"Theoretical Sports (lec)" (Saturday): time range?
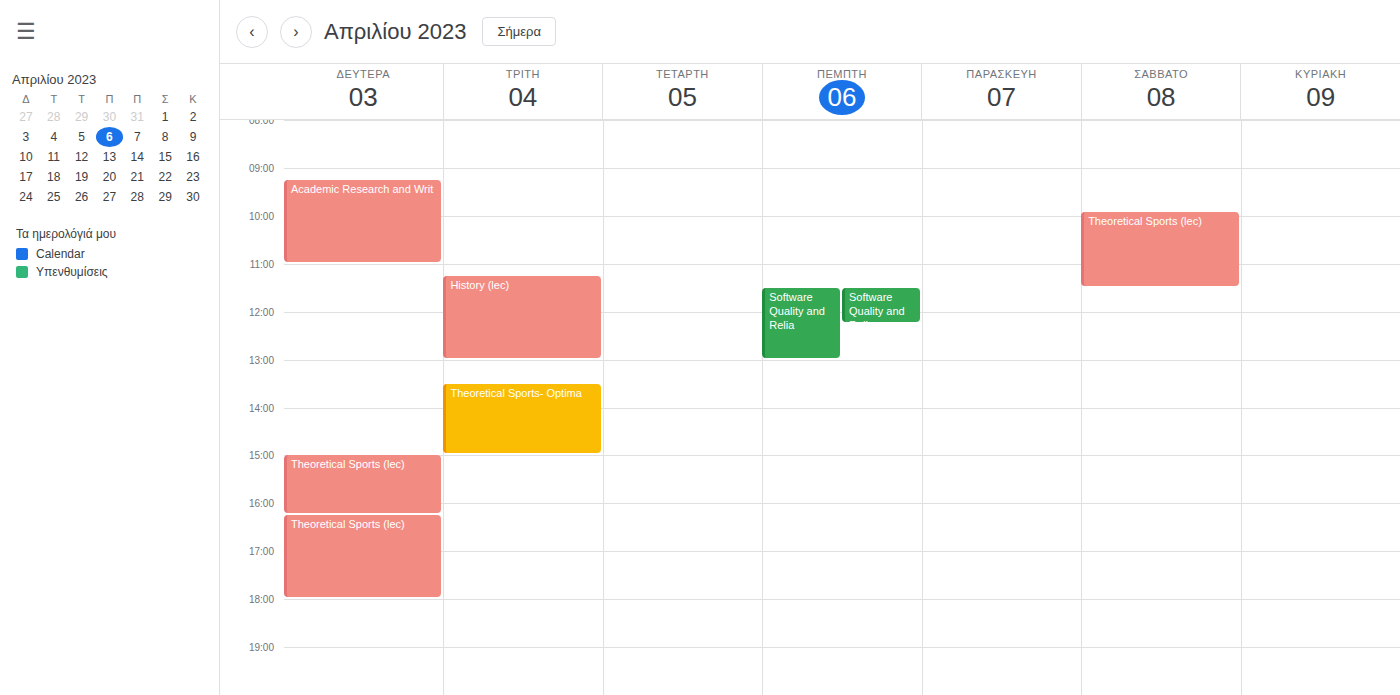
9:55 AM to 11:30 AM